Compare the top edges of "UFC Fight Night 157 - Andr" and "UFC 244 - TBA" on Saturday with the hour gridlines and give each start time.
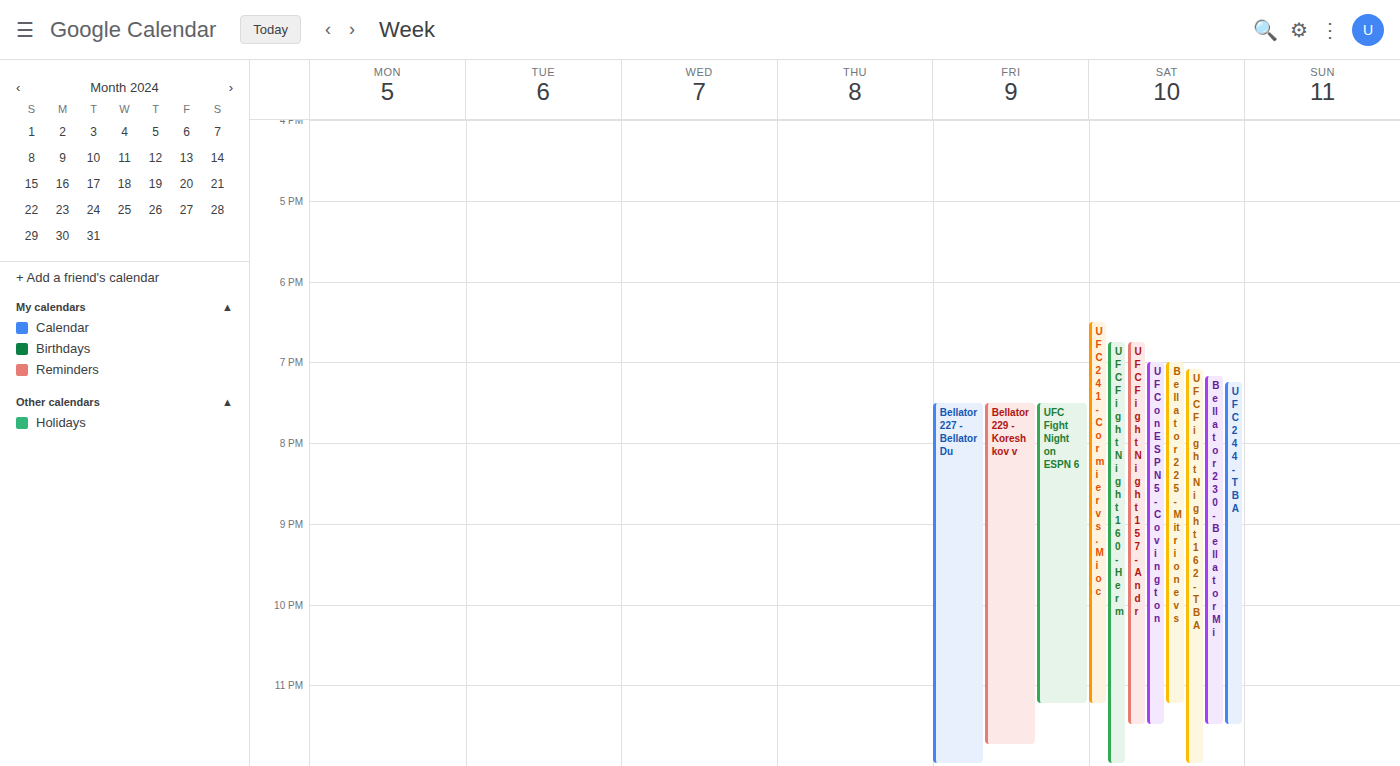
"UFC Fight Night 157 - Andr": 6:45 PM, neither: three quarters of the way from the 6 PM line to the 7 PM line. "UFC 244 - TBA": 7:15 PM, neither: a quarter of the way from the 7 PM line to the 8 PM line.